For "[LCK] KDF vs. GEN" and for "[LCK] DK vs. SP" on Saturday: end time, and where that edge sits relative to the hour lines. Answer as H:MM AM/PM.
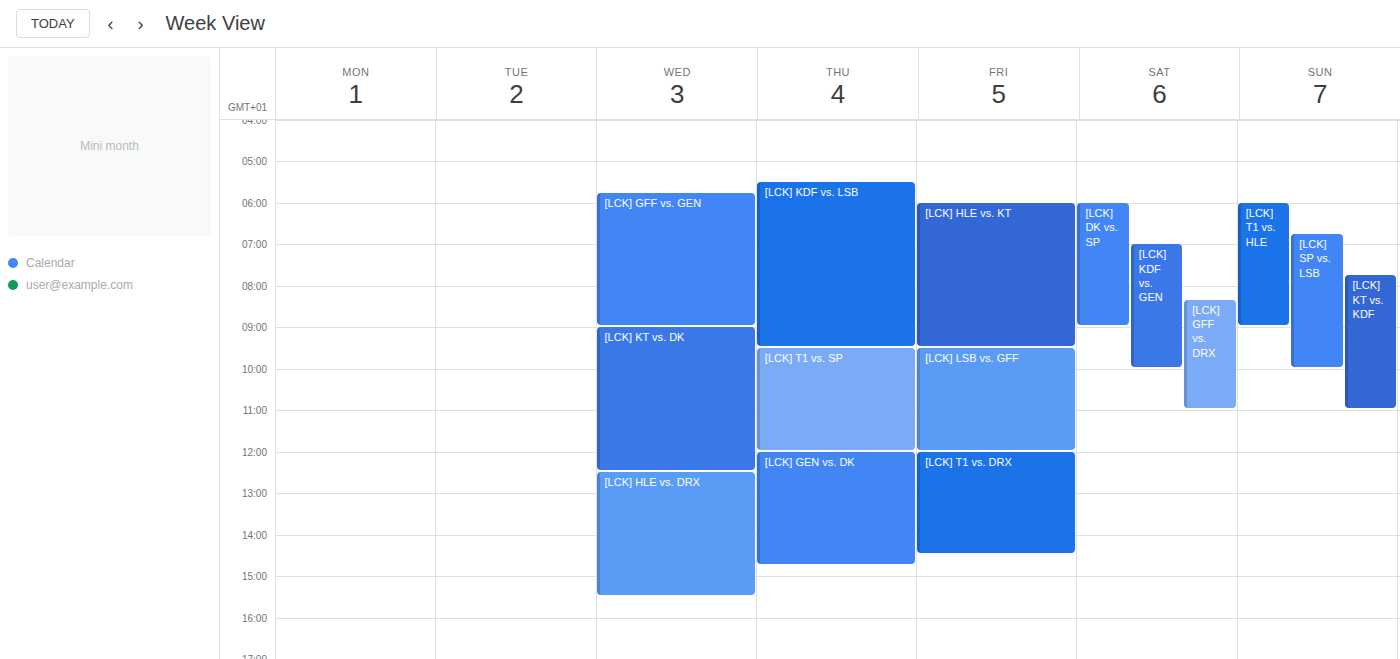
"[LCK] KDF vs. GEN": 10:00 AM, exactly on the 10 AM line. "[LCK] DK vs. SP": 9:00 AM, exactly on the 9 AM line.